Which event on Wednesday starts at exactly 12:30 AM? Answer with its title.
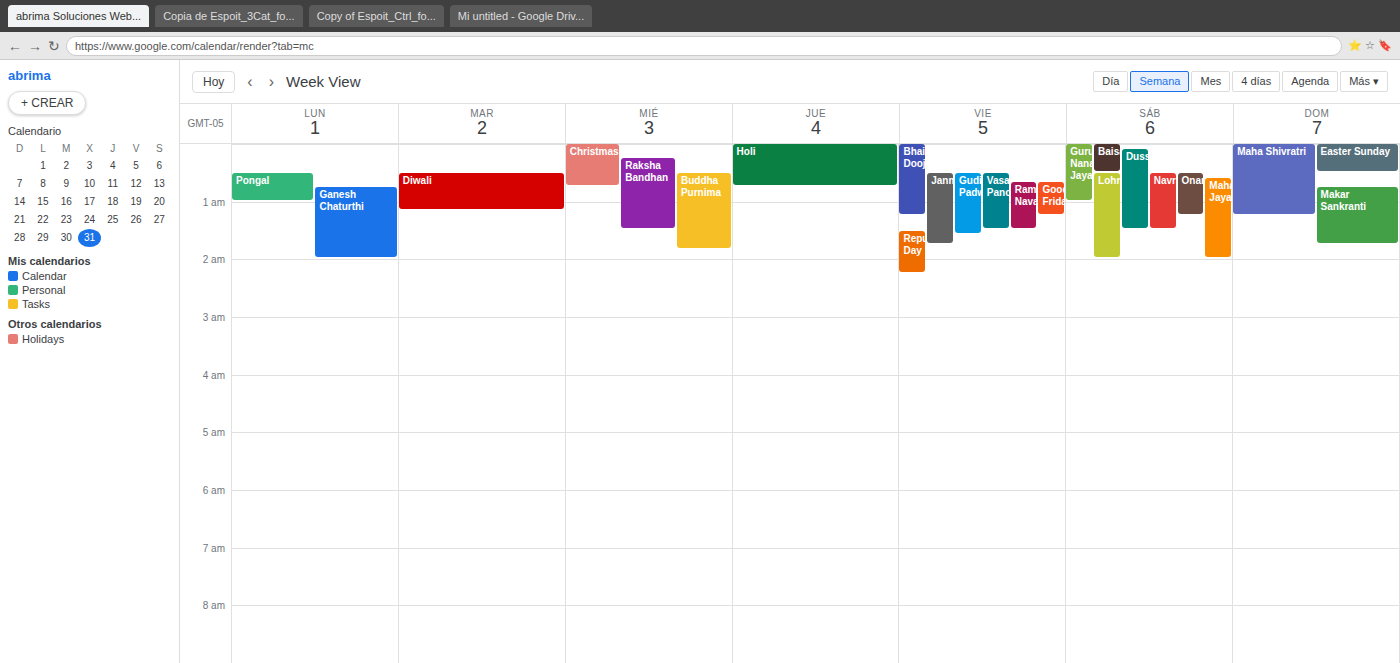
"Buddha Purnima"